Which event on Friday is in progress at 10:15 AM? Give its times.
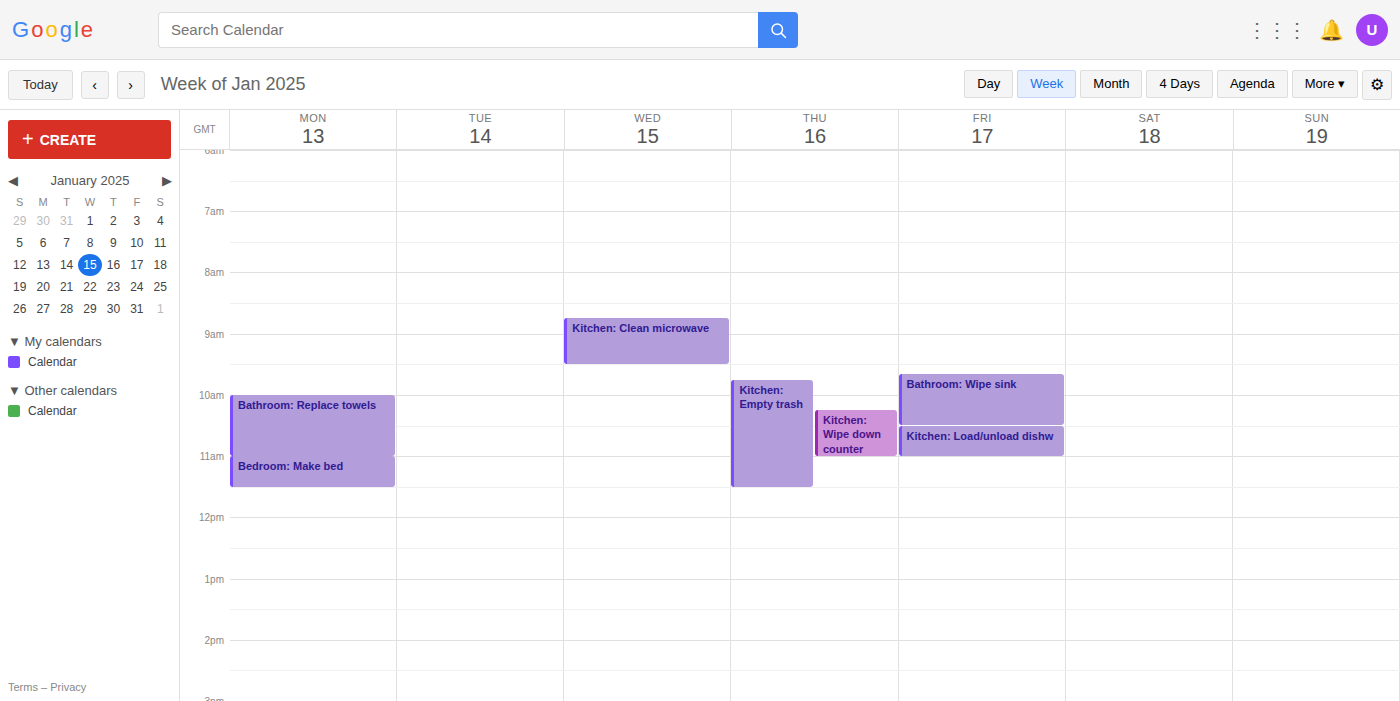
"Bathroom: Wipe sink", 9:40 AM to 10:30 AM